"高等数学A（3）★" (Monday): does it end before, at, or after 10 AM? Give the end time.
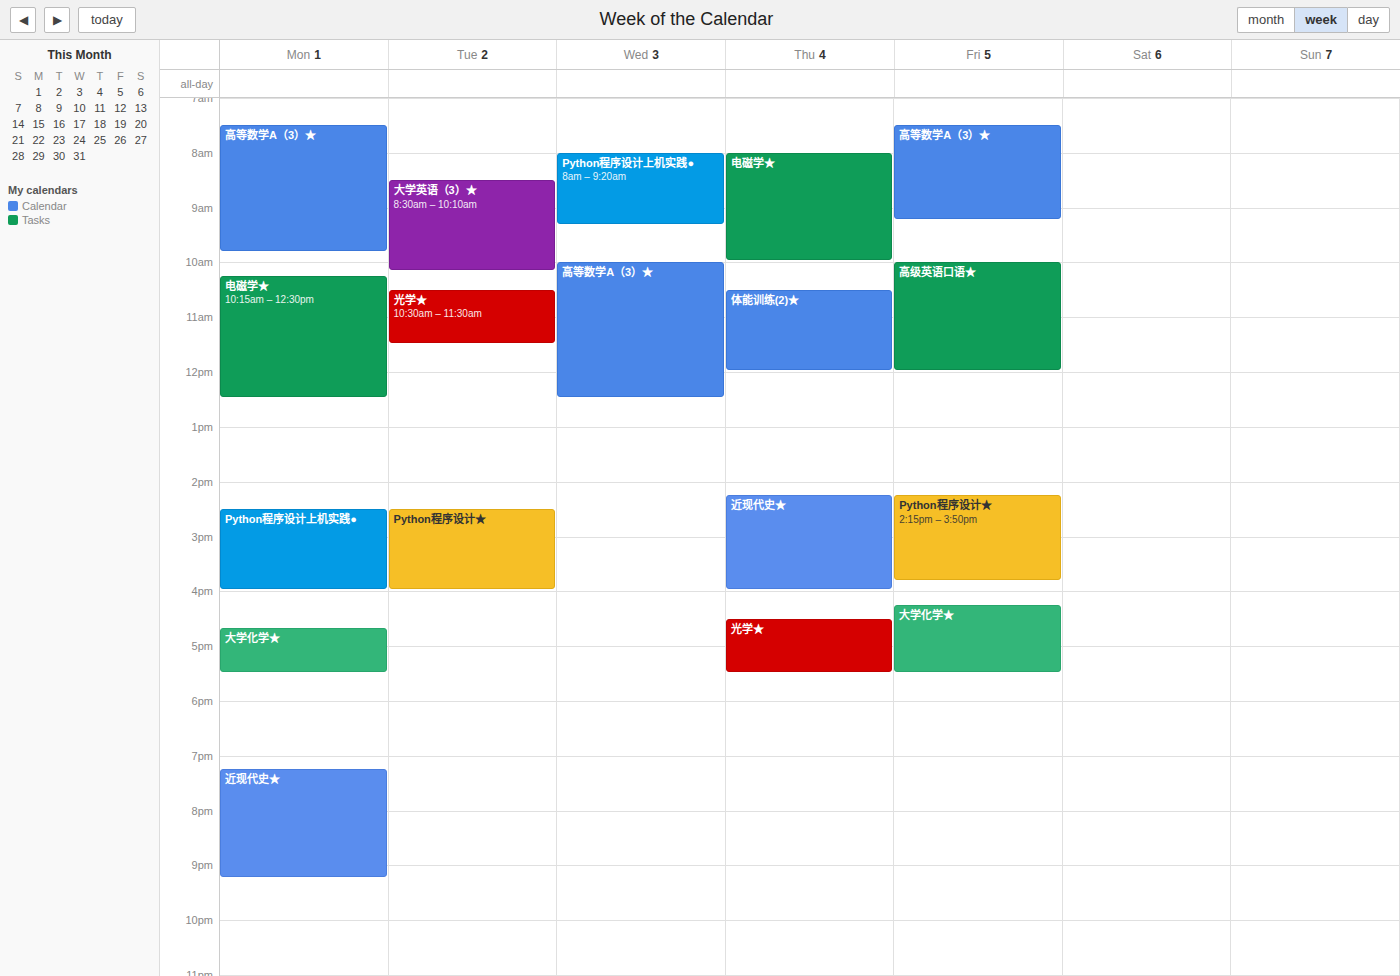
9:50 AM -- before 10 AM, 10 minutes above the 10 AM line.